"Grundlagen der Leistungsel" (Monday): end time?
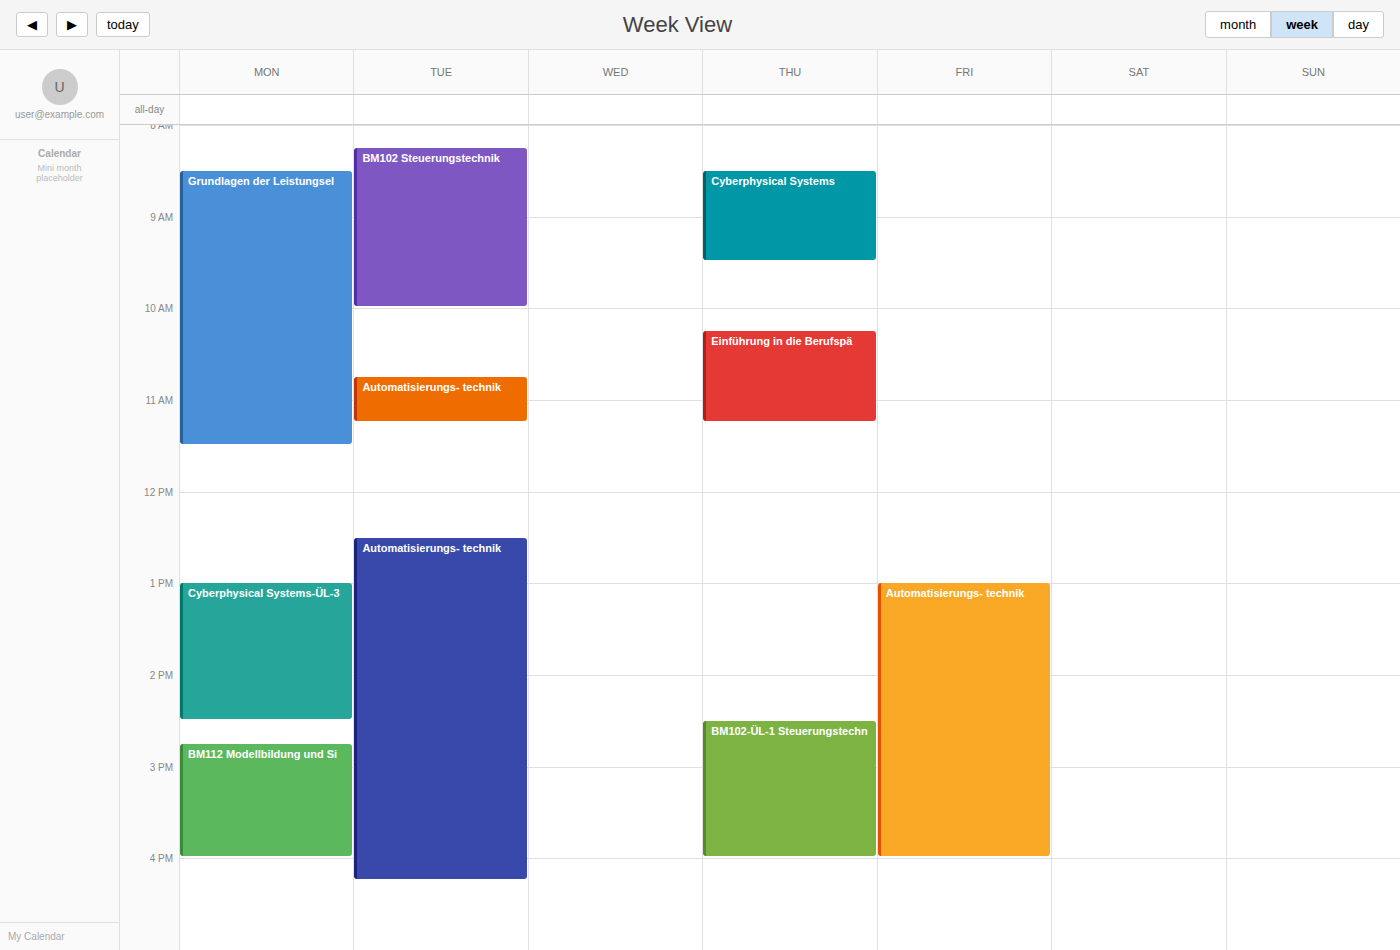
11:30